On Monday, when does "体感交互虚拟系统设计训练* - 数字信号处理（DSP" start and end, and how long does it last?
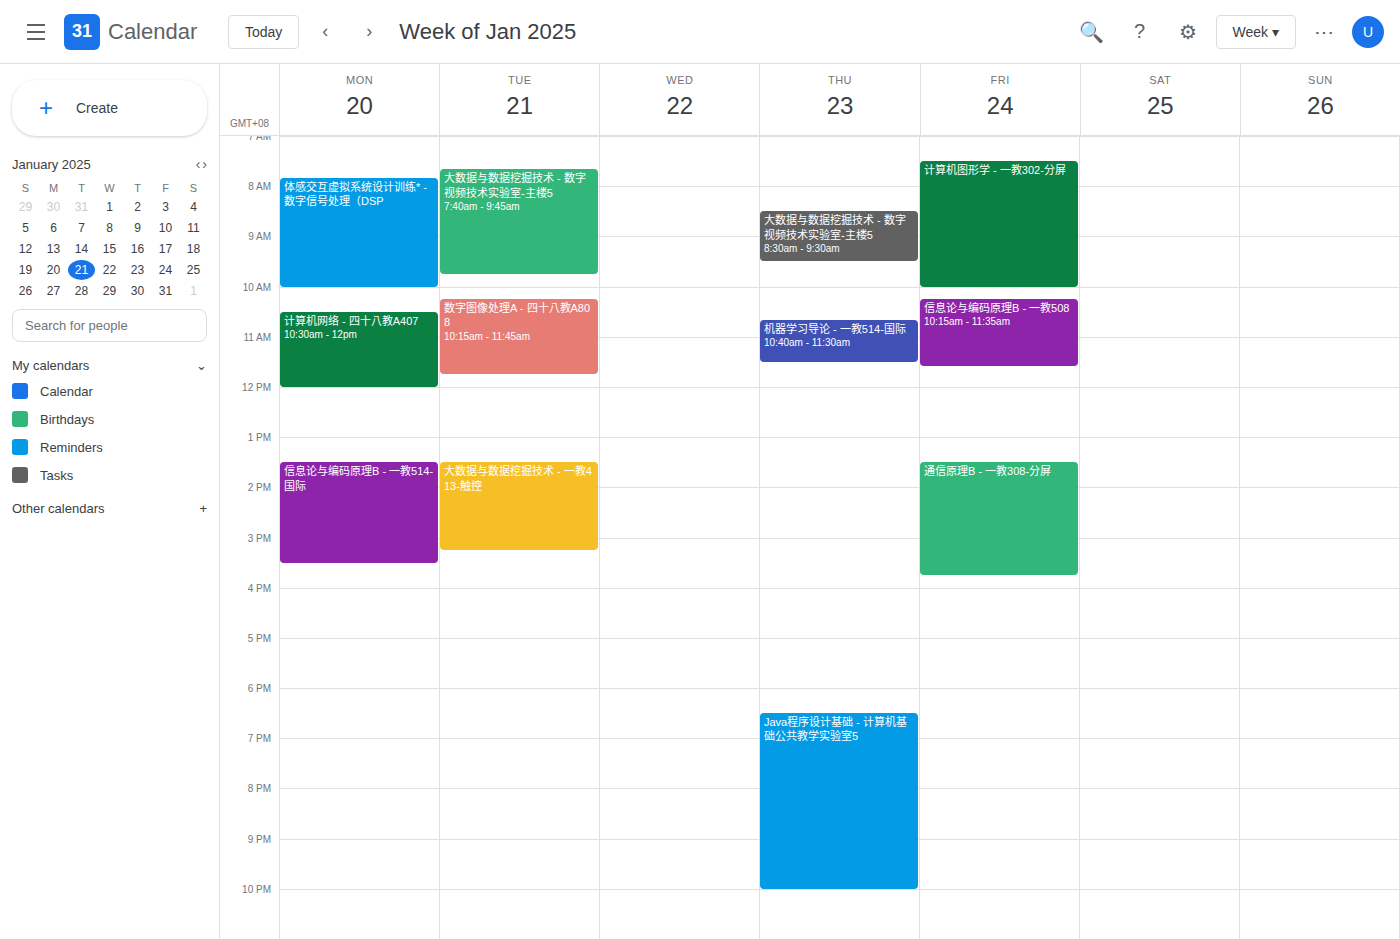
7:50 AM to 10:00 AM, 2 hours 10 minutes